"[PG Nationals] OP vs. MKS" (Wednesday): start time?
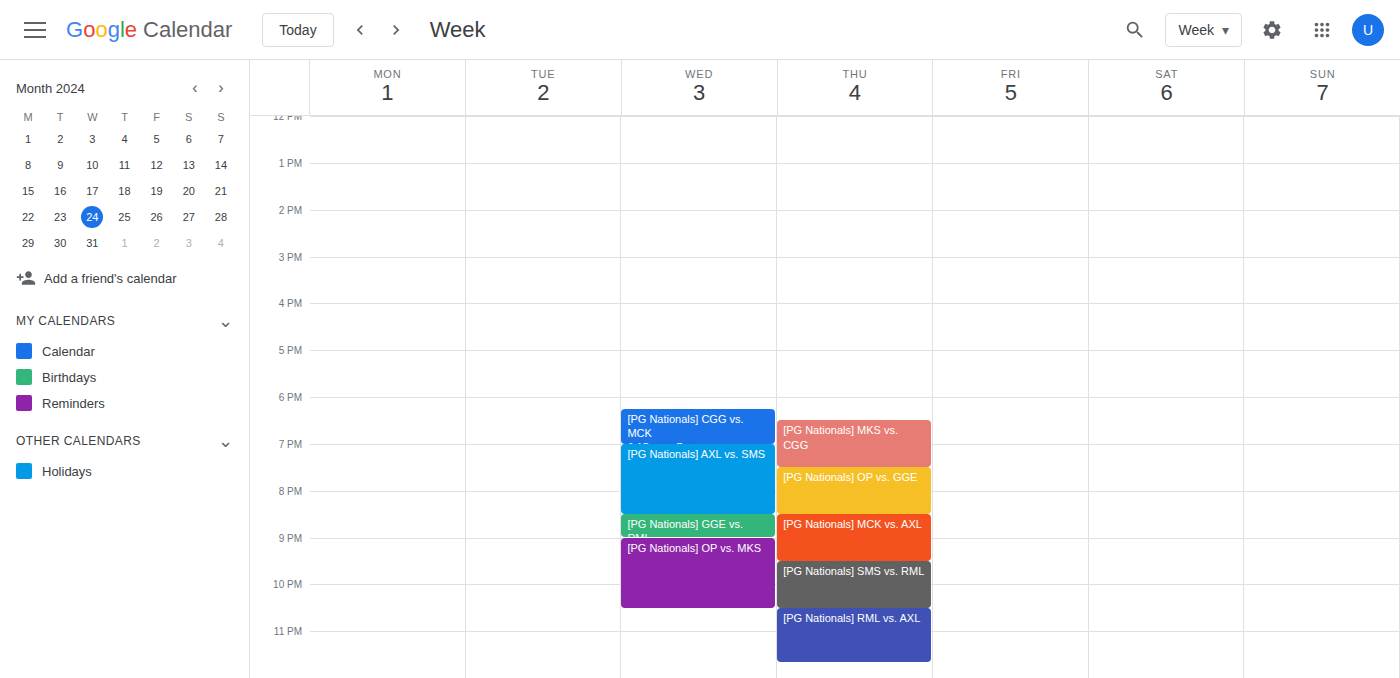
9:00 PM